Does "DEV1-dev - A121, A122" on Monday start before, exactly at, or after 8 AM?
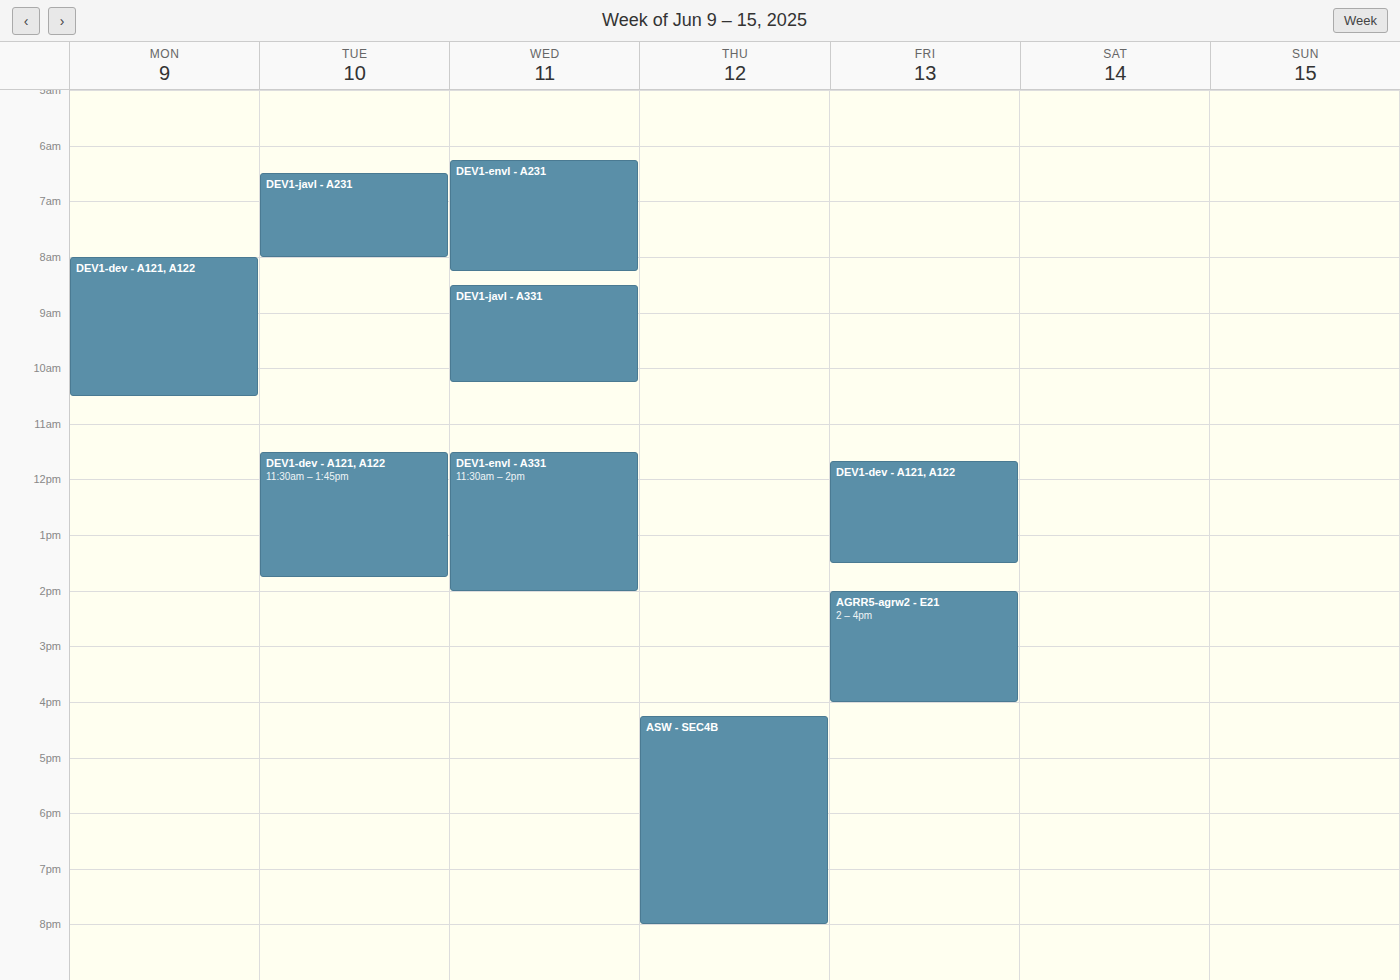
8:00 AM -- exactly at 8 AM, on the 8 AM line.